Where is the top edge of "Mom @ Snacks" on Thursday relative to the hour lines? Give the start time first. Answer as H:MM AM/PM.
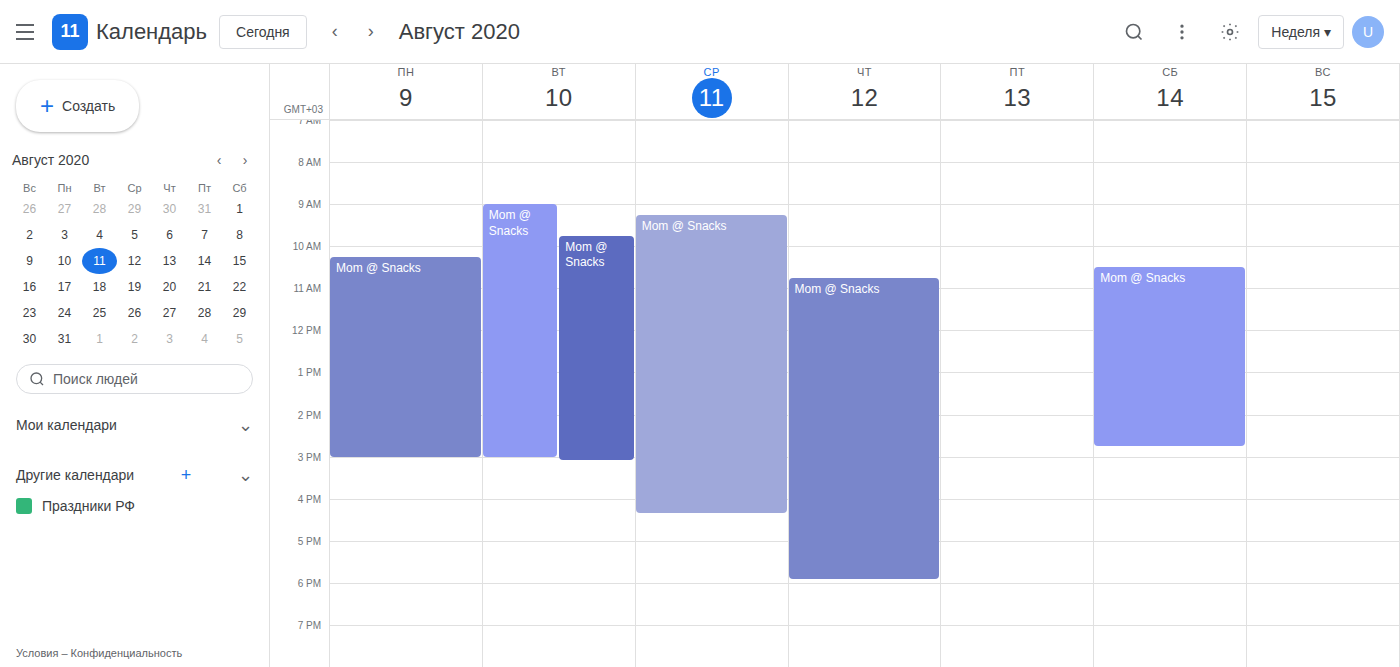
10:45 AM -- neither: three quarters of the way from the 10 AM line to the 11 AM line.